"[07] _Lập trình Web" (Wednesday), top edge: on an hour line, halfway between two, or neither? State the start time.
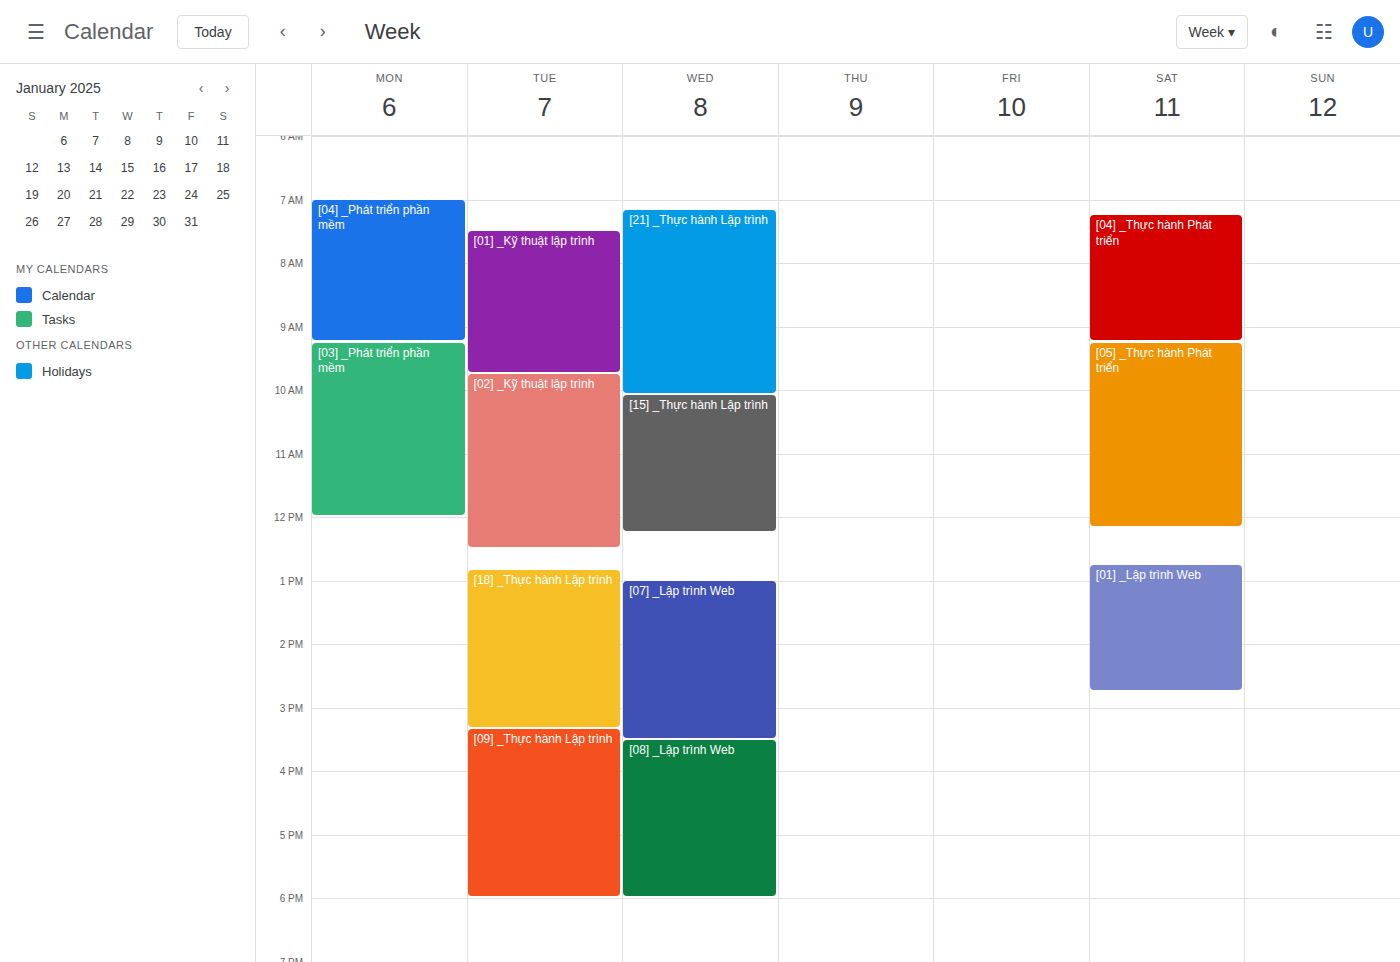
13:00 -- exactly on the 13:00 line.